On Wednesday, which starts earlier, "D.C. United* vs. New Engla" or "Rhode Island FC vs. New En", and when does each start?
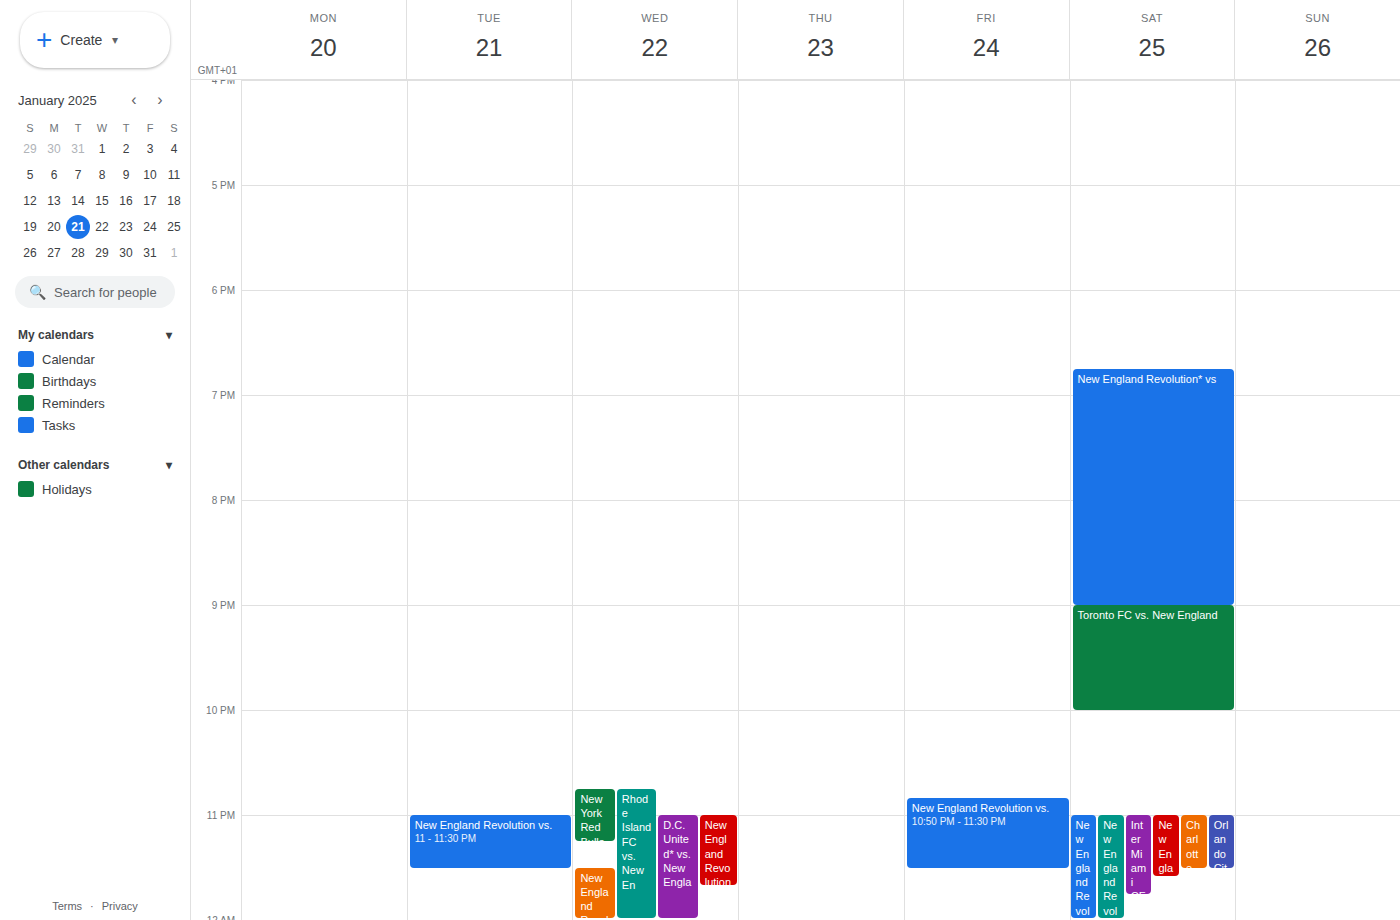
"Rhode Island FC vs. New En" 22:45; "D.C. United* vs. New Engla" 23:00.